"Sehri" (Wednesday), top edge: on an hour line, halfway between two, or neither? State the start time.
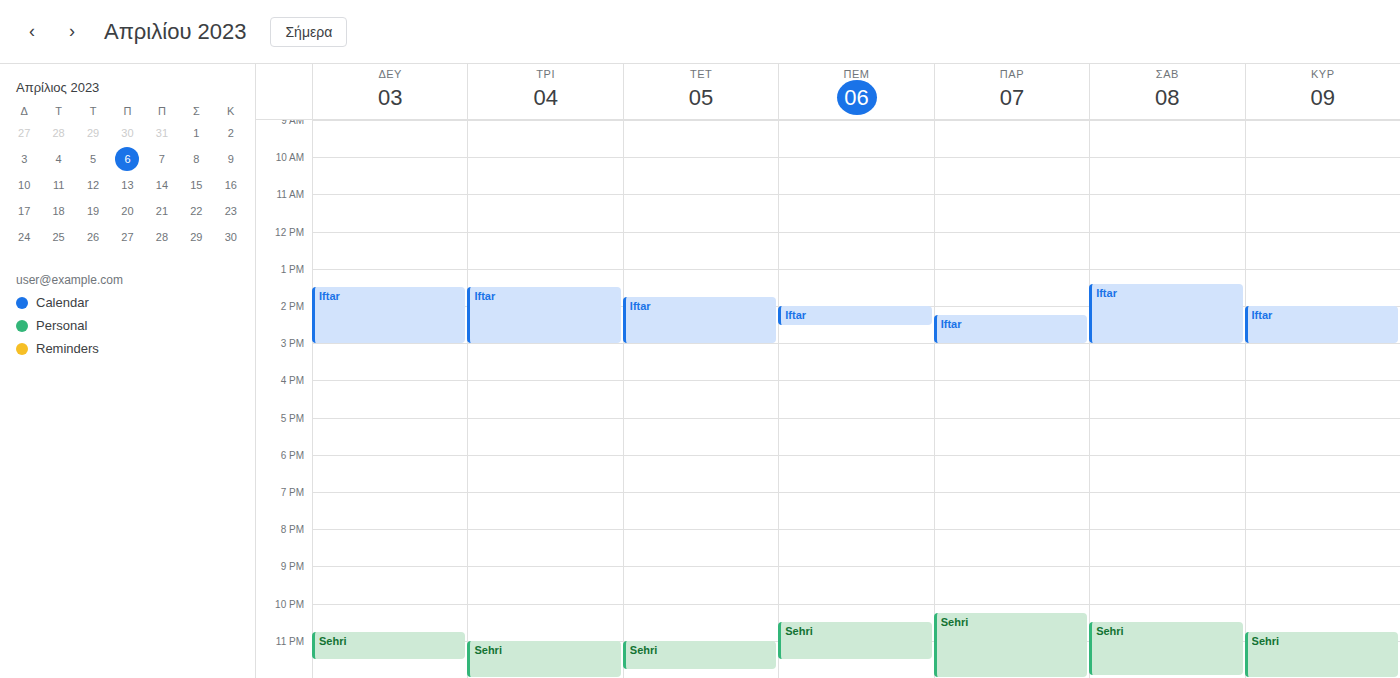
11:00 PM -- exactly on the 11 PM line.